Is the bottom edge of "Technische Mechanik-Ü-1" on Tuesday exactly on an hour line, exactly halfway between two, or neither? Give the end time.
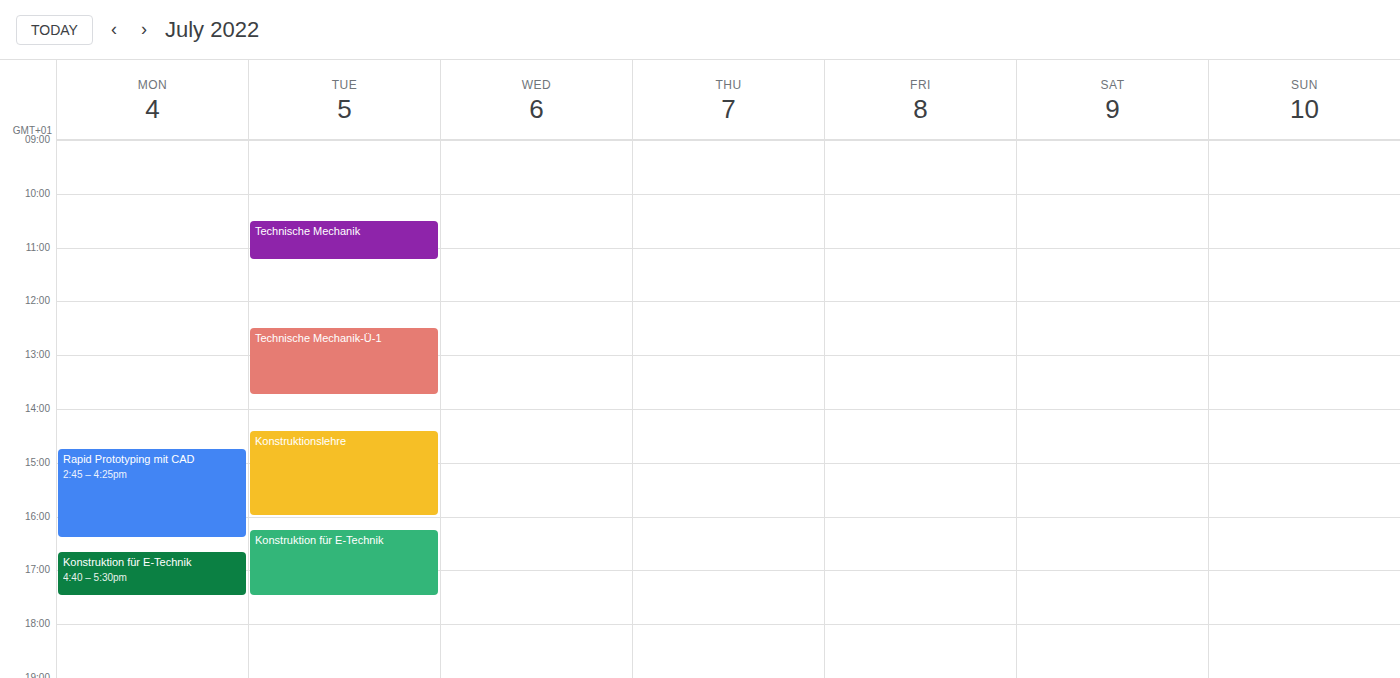
1:45 PM -- neither: three quarters of the way from the 1 PM line to the 2 PM line.